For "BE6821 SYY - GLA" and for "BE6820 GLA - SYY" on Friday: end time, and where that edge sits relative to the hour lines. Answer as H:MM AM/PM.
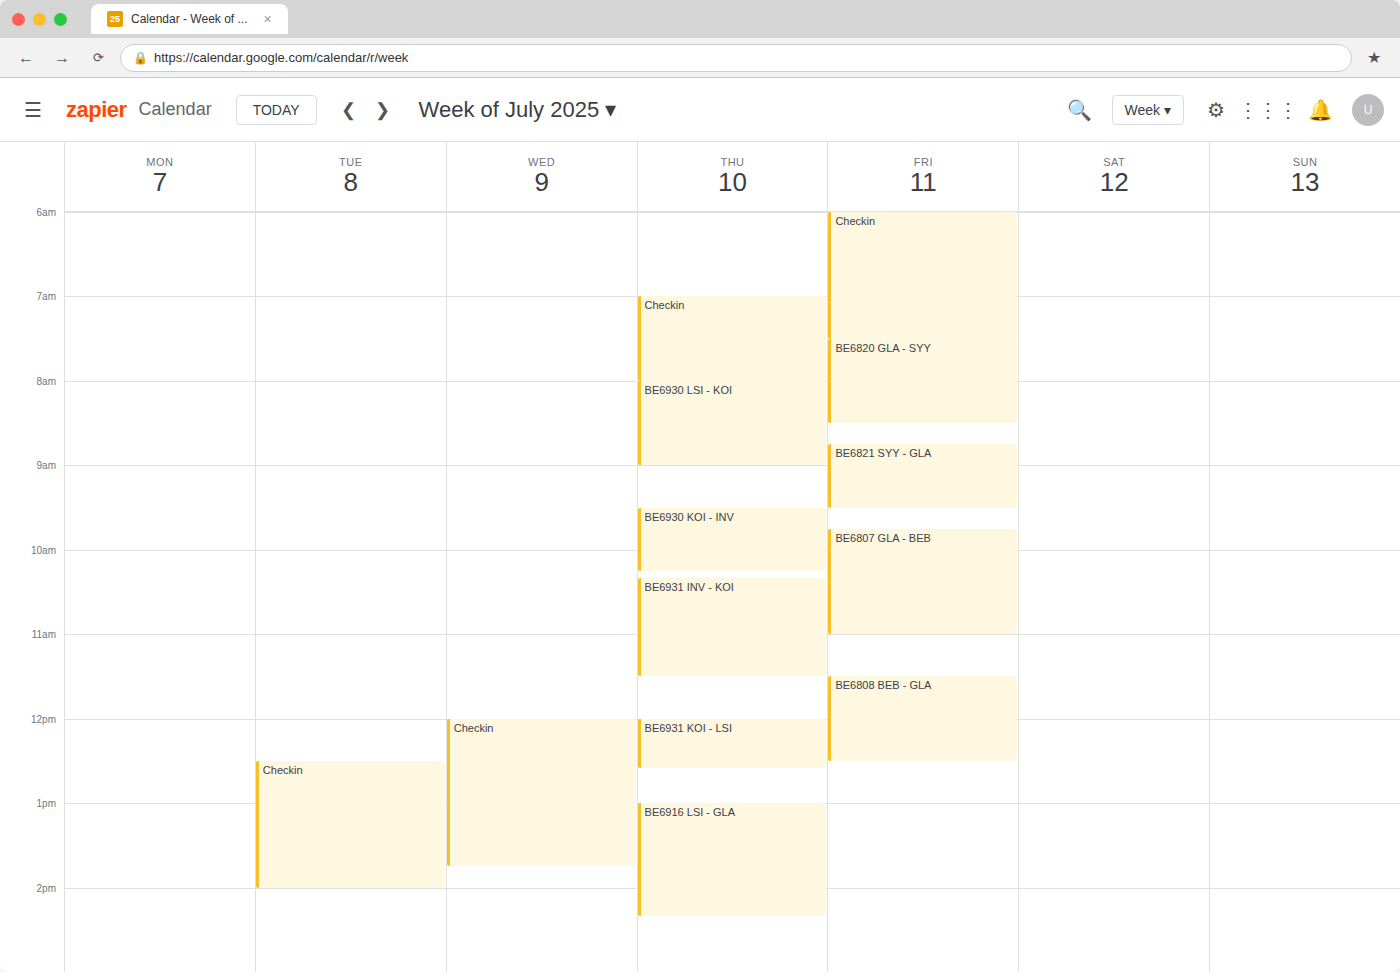
"BE6821 SYY - GLA": 9:30 AM, halfway between the 9 AM and 10 AM lines. "BE6820 GLA - SYY": 8:30 AM, halfway between the 8 AM and 9 AM lines.